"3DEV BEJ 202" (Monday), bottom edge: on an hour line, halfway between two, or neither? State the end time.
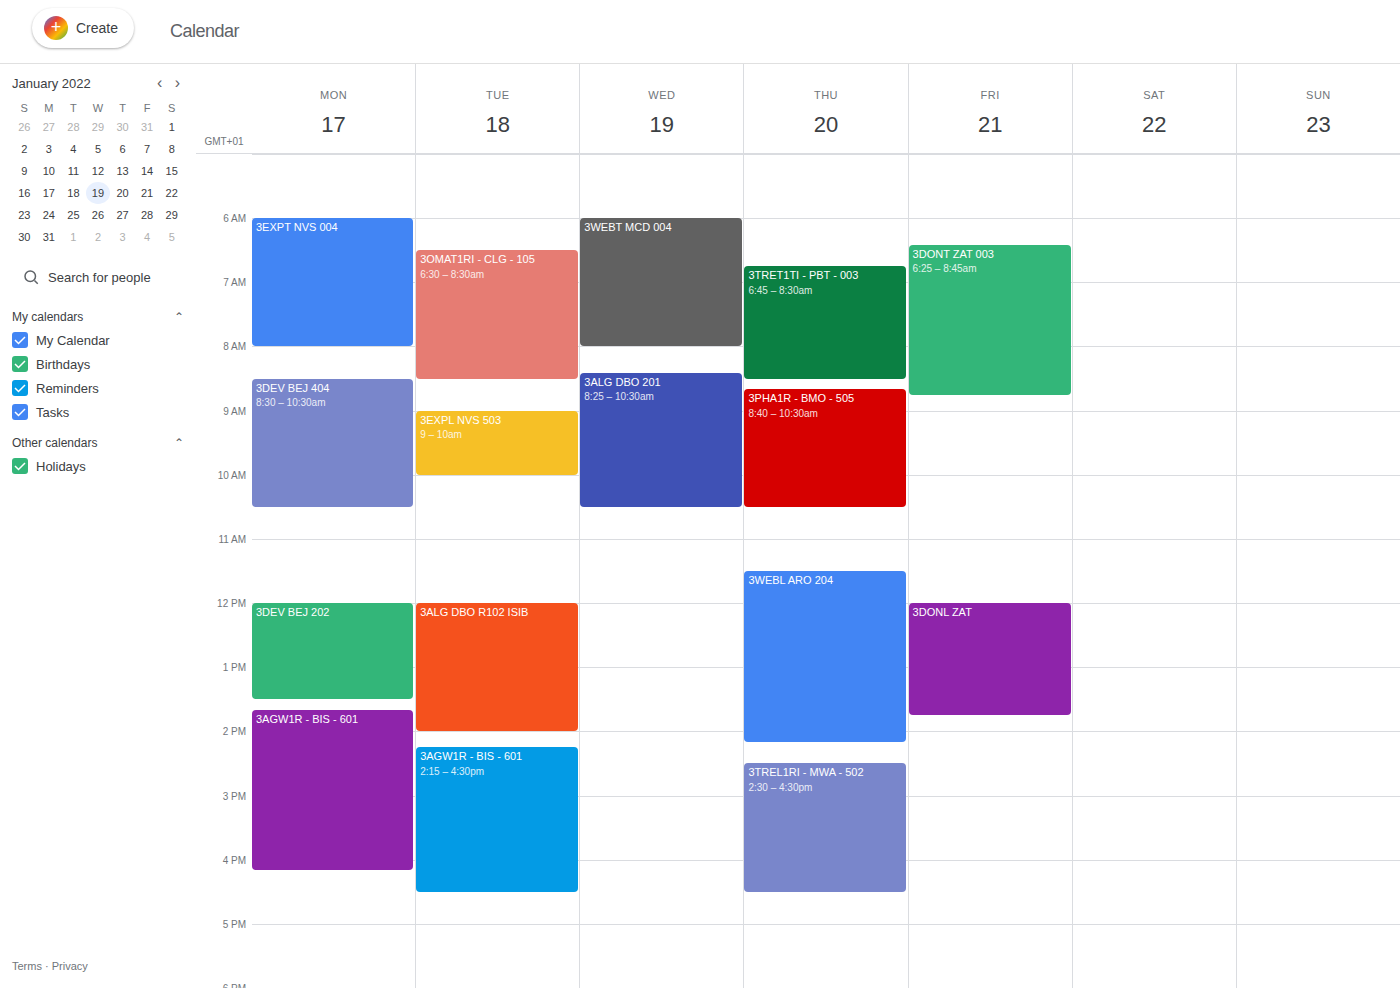
1:30 PM -- halfway between the 1 PM and 2 PM lines.